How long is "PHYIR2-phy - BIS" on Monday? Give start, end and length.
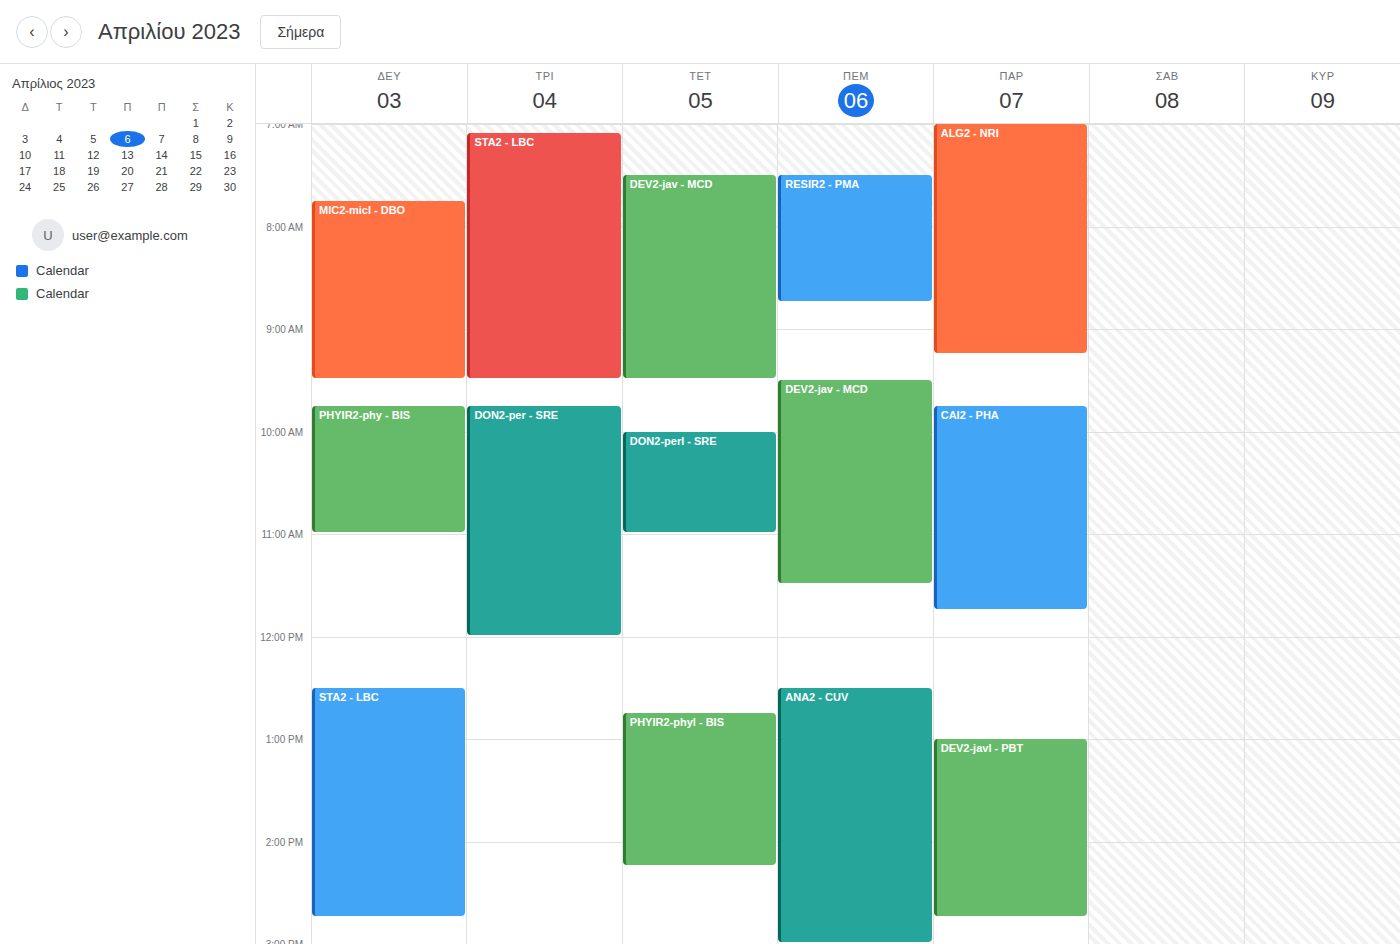
9:45 AM to 11:00 AM, 1 hour 15 minutes